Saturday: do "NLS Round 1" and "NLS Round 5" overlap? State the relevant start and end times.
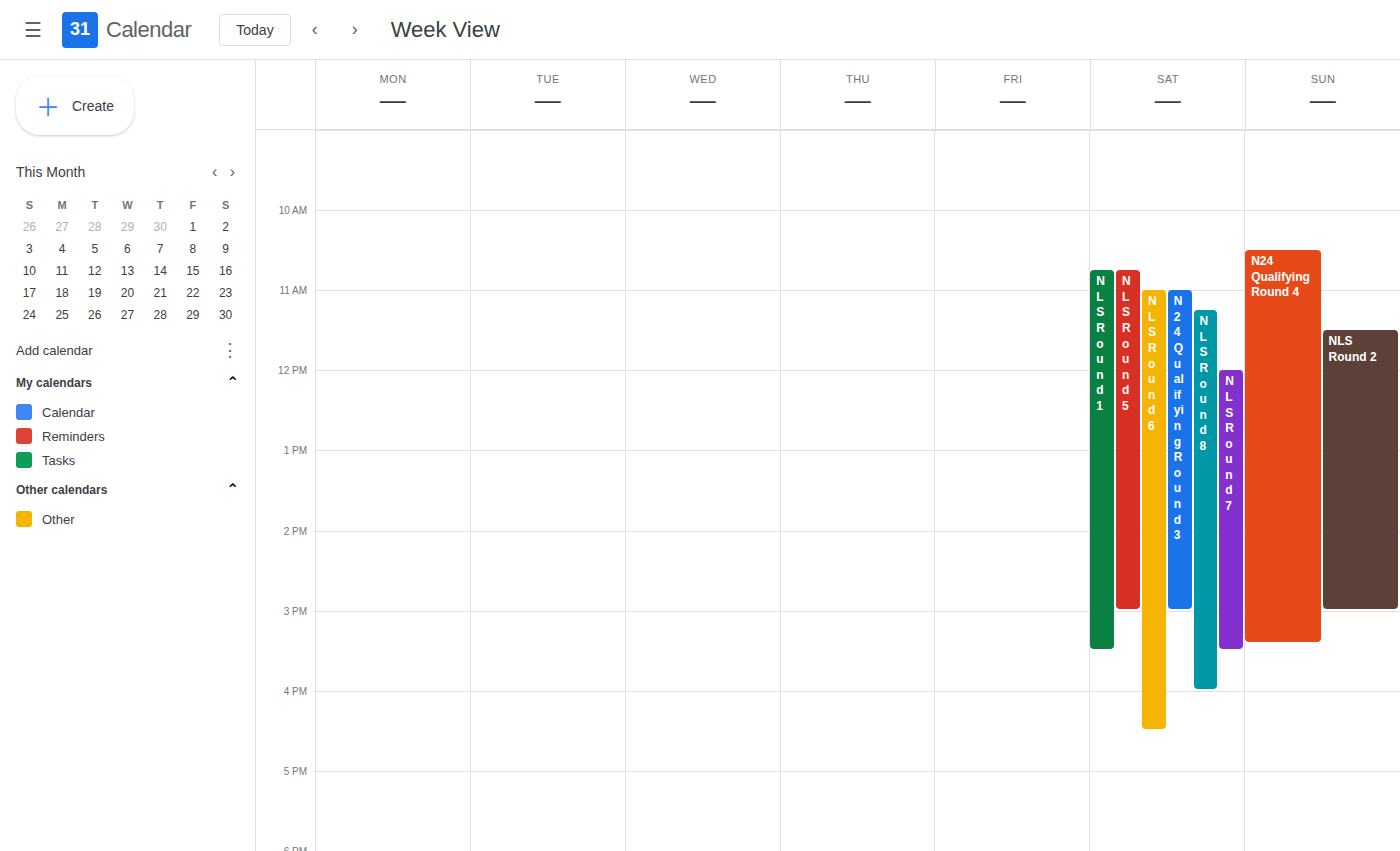
"NLS Round 1" starts at 10:45 AM, before "NLS Round 5" ends at 3:00 PM -- they overlap.